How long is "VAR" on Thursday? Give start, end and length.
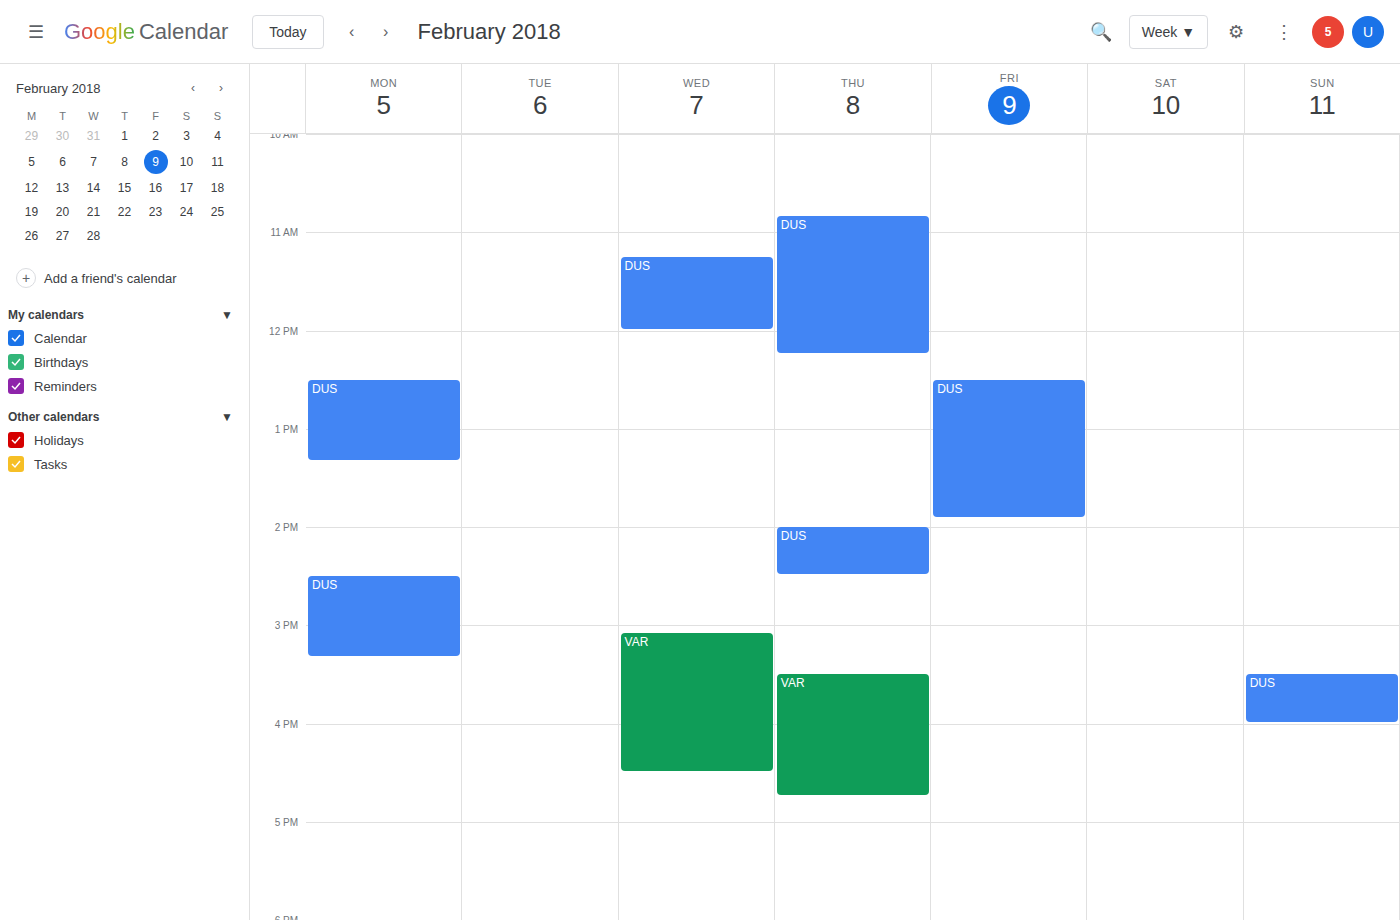
15:30 to 16:45, 1 hour 15 minutes